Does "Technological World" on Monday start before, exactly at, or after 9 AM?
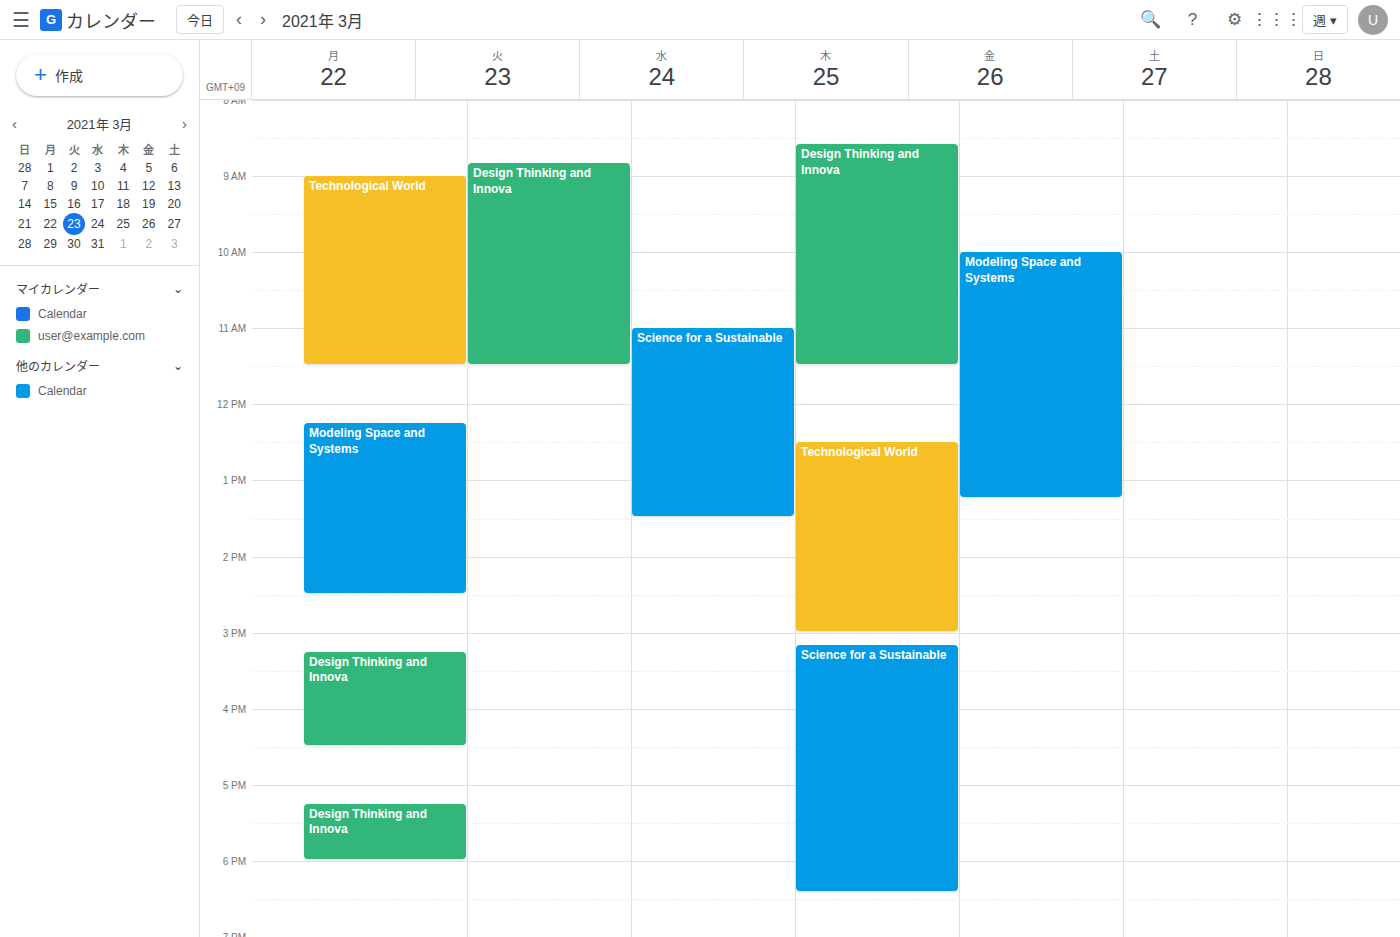
9:00 AM -- exactly at 9 AM, on the 9 AM line.